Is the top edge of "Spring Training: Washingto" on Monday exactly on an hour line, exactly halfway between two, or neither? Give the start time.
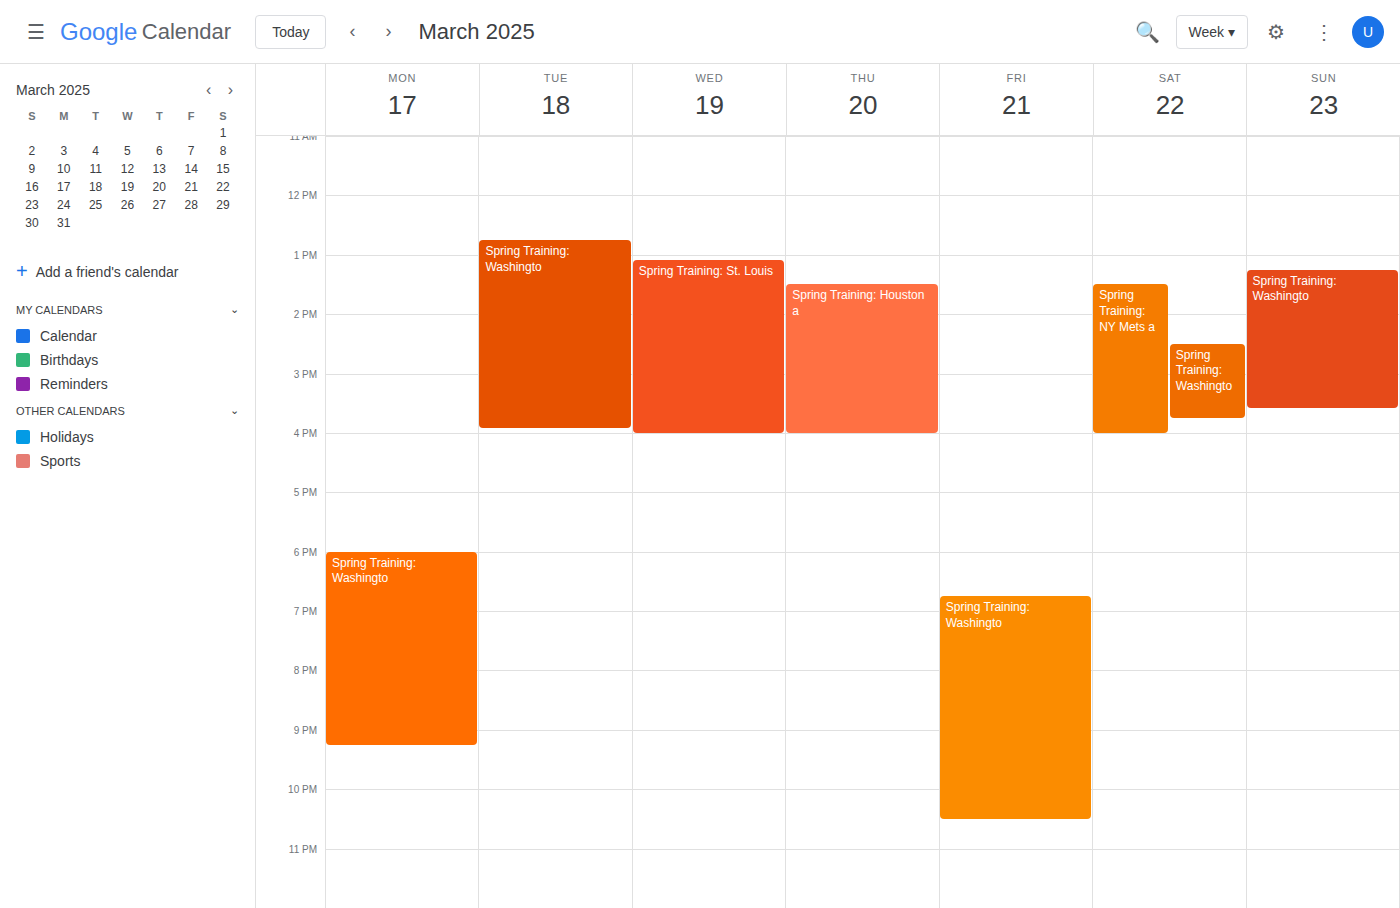
18:00 -- exactly on the 18:00 line.